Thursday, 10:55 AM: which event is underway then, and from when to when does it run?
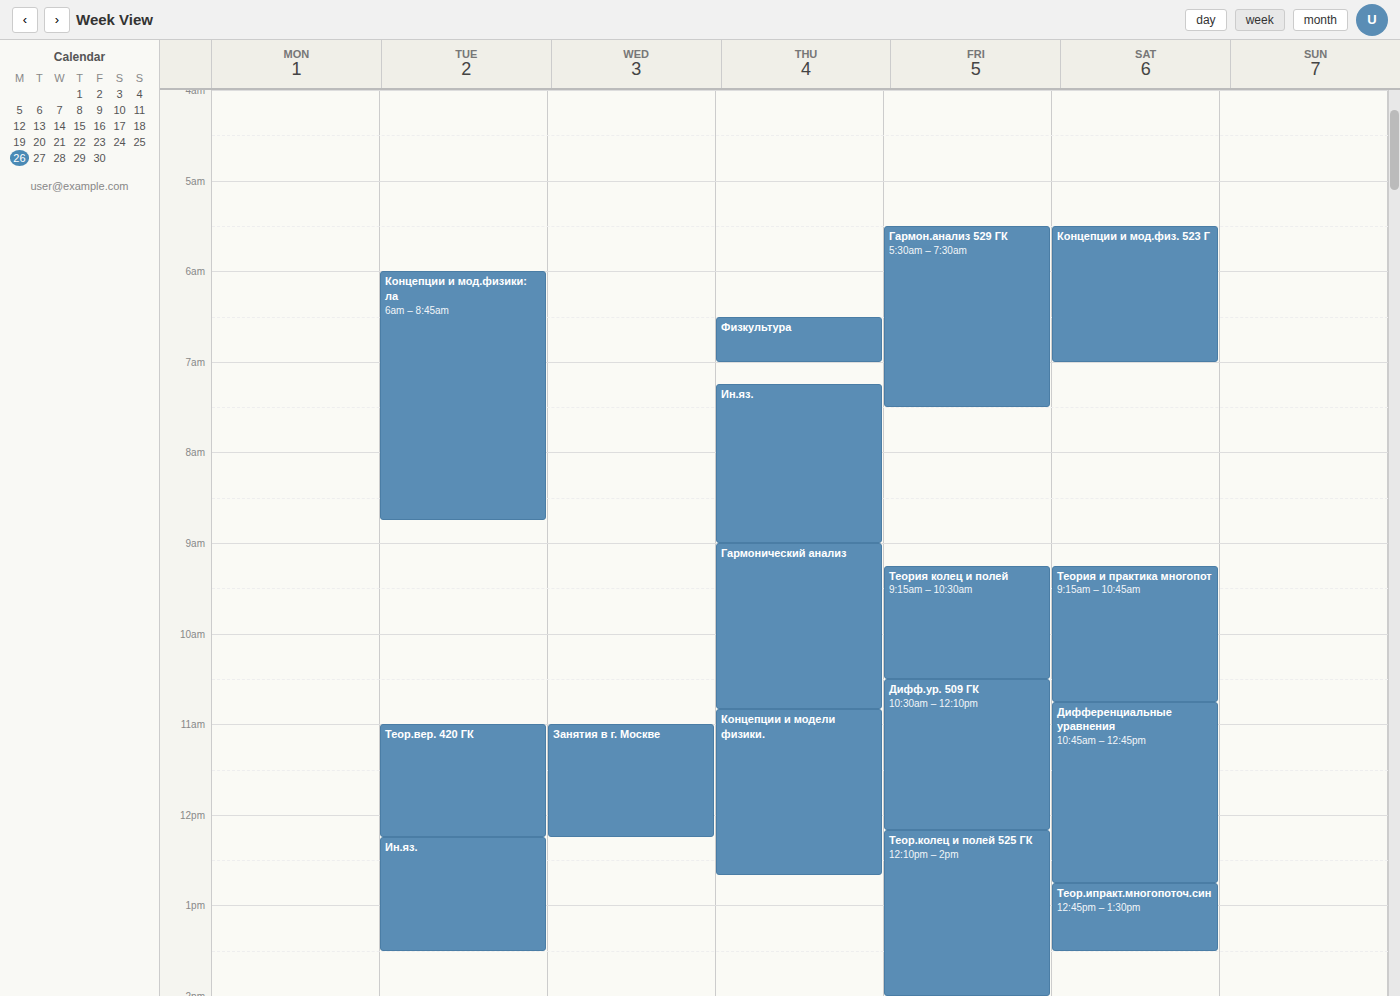
"Концепции и модели физики.", 10:50 AM to 12:40 PM